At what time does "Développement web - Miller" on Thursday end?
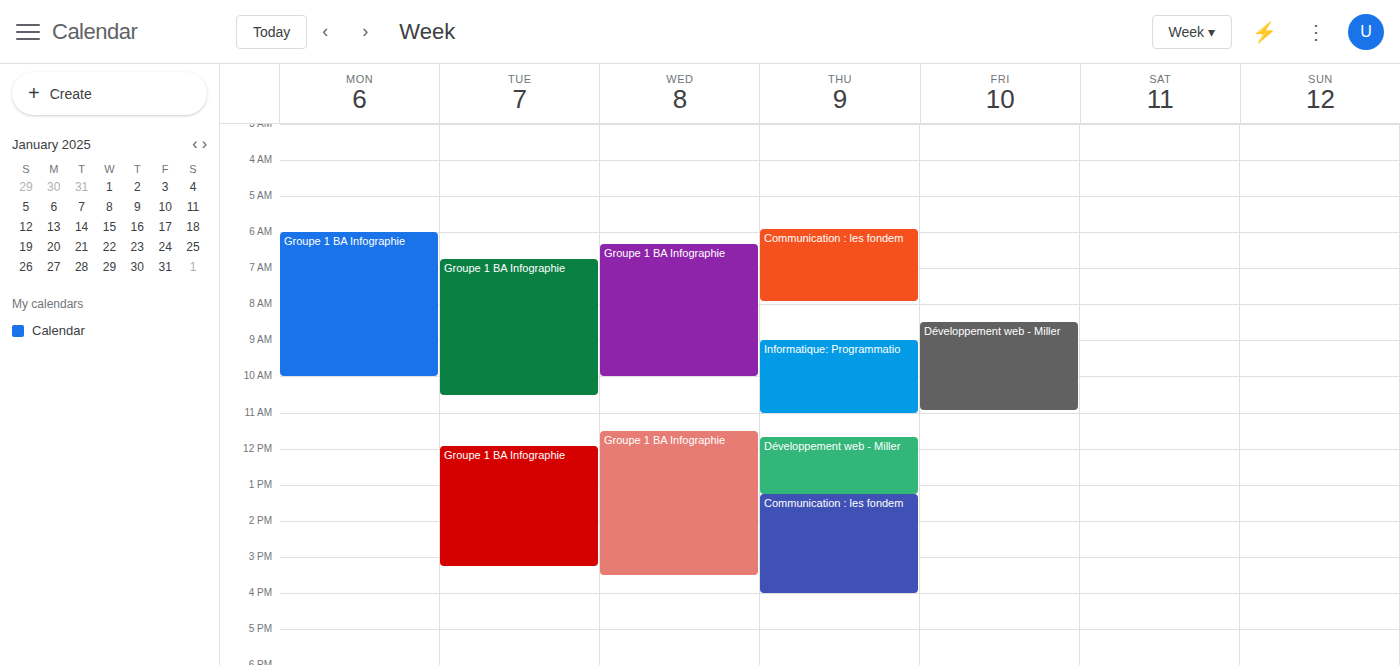
1:15 PM